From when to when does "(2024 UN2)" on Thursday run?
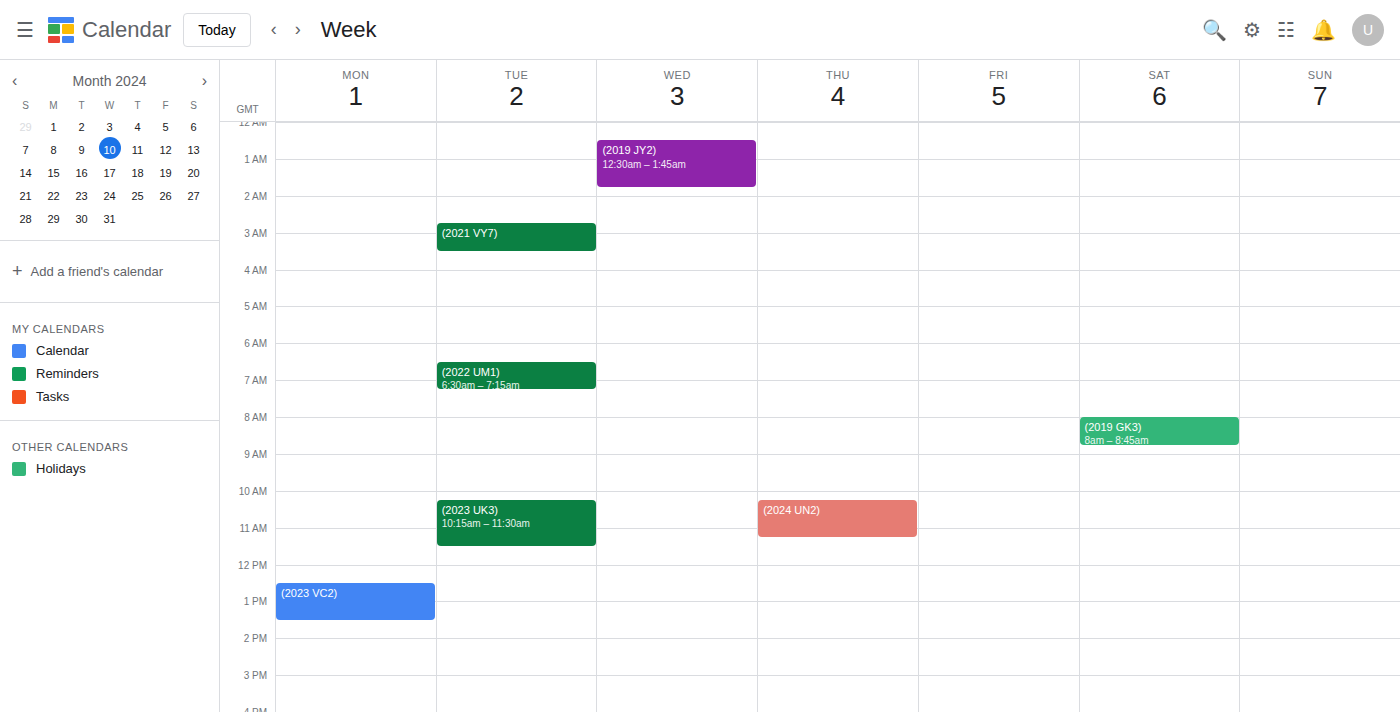
10:15 AM to 11:15 AM